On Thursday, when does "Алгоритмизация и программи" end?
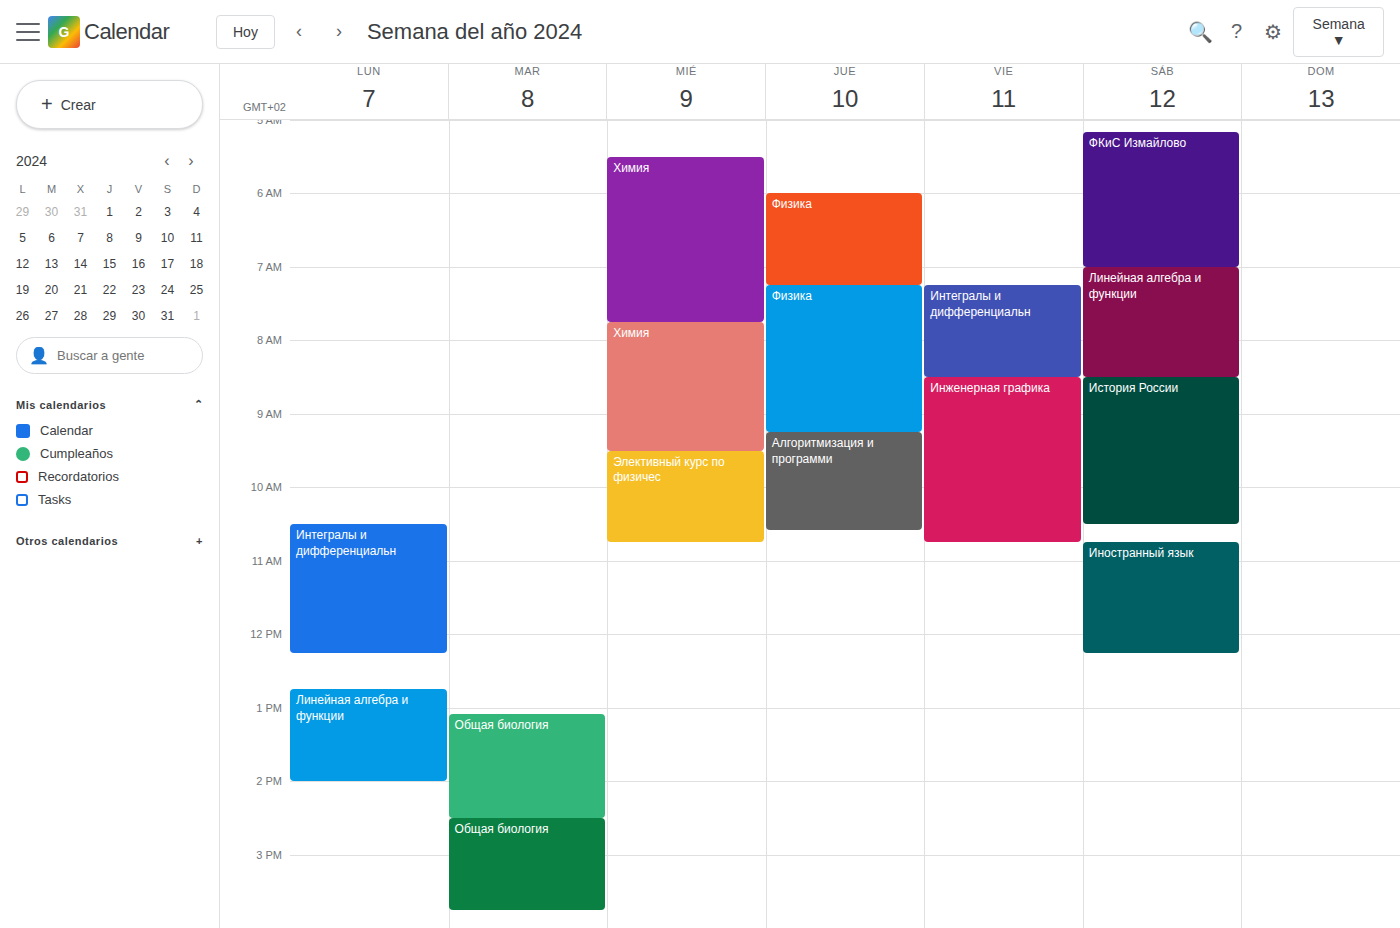
10:35 AM